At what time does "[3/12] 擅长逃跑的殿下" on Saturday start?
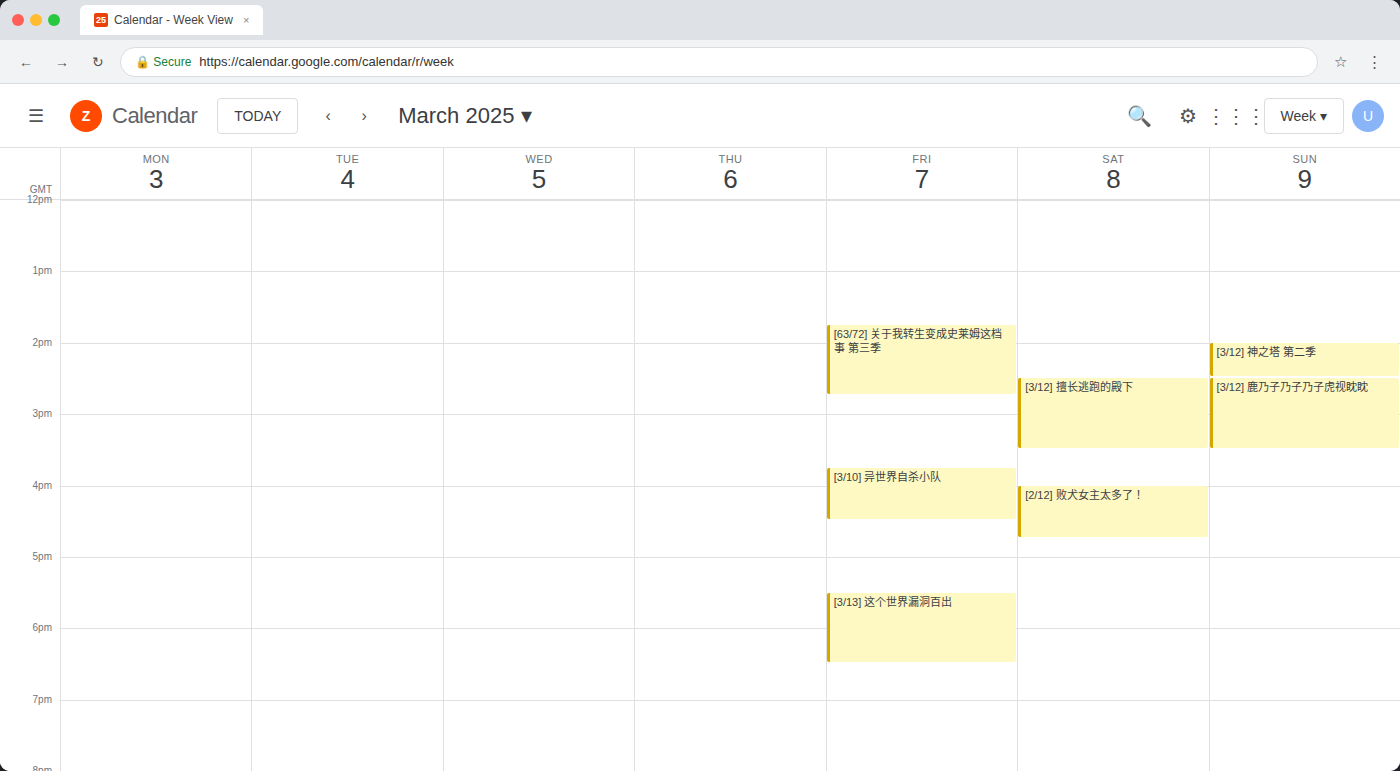
14:30